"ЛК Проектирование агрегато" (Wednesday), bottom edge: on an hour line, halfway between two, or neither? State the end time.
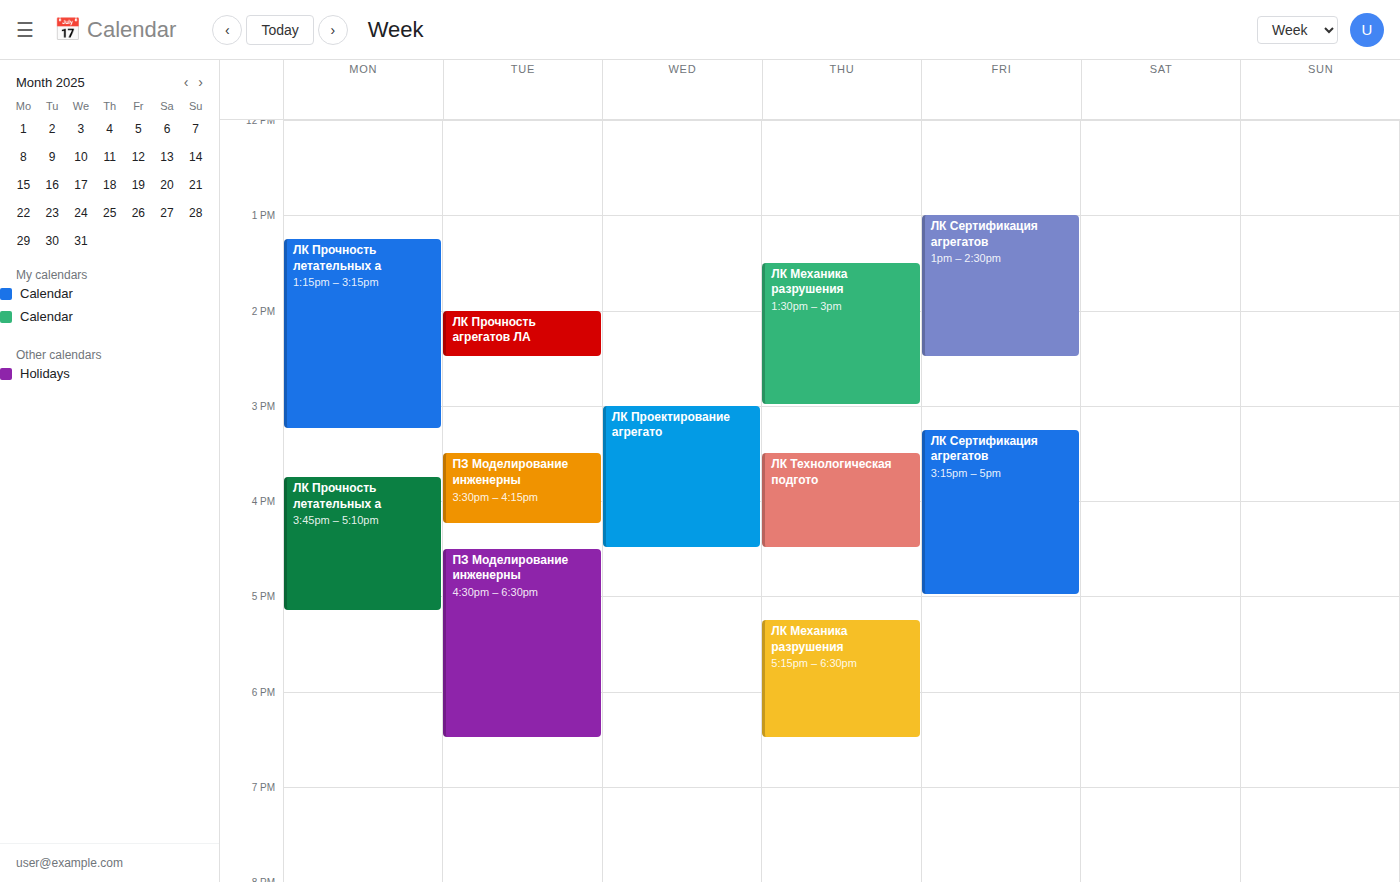
4:30 PM -- halfway between the 4 PM and 5 PM lines.